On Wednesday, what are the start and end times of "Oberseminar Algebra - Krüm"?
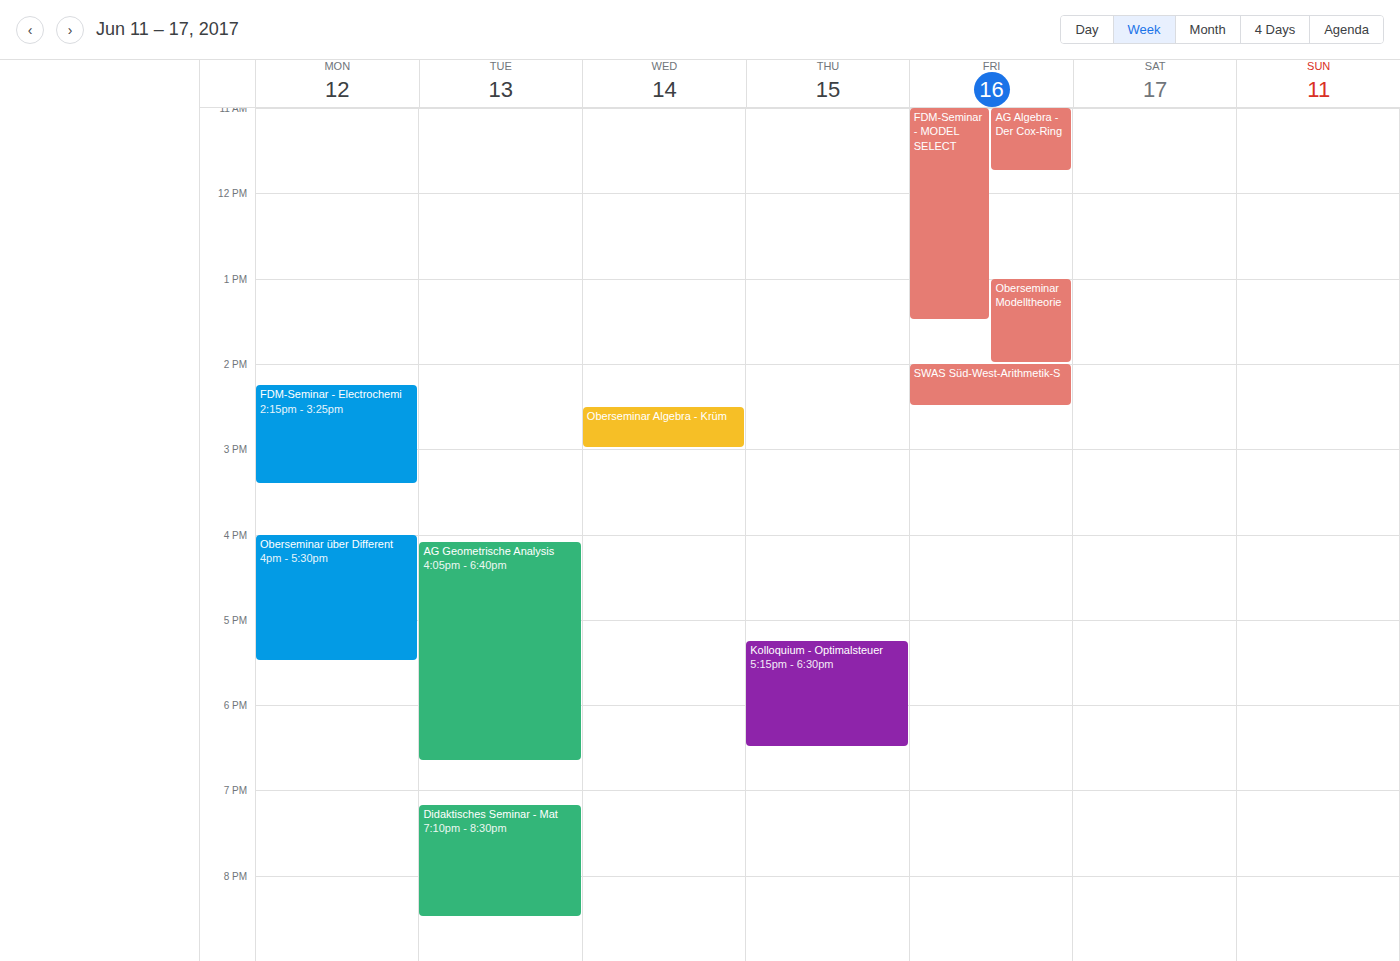
2:30 PM to 3:00 PM